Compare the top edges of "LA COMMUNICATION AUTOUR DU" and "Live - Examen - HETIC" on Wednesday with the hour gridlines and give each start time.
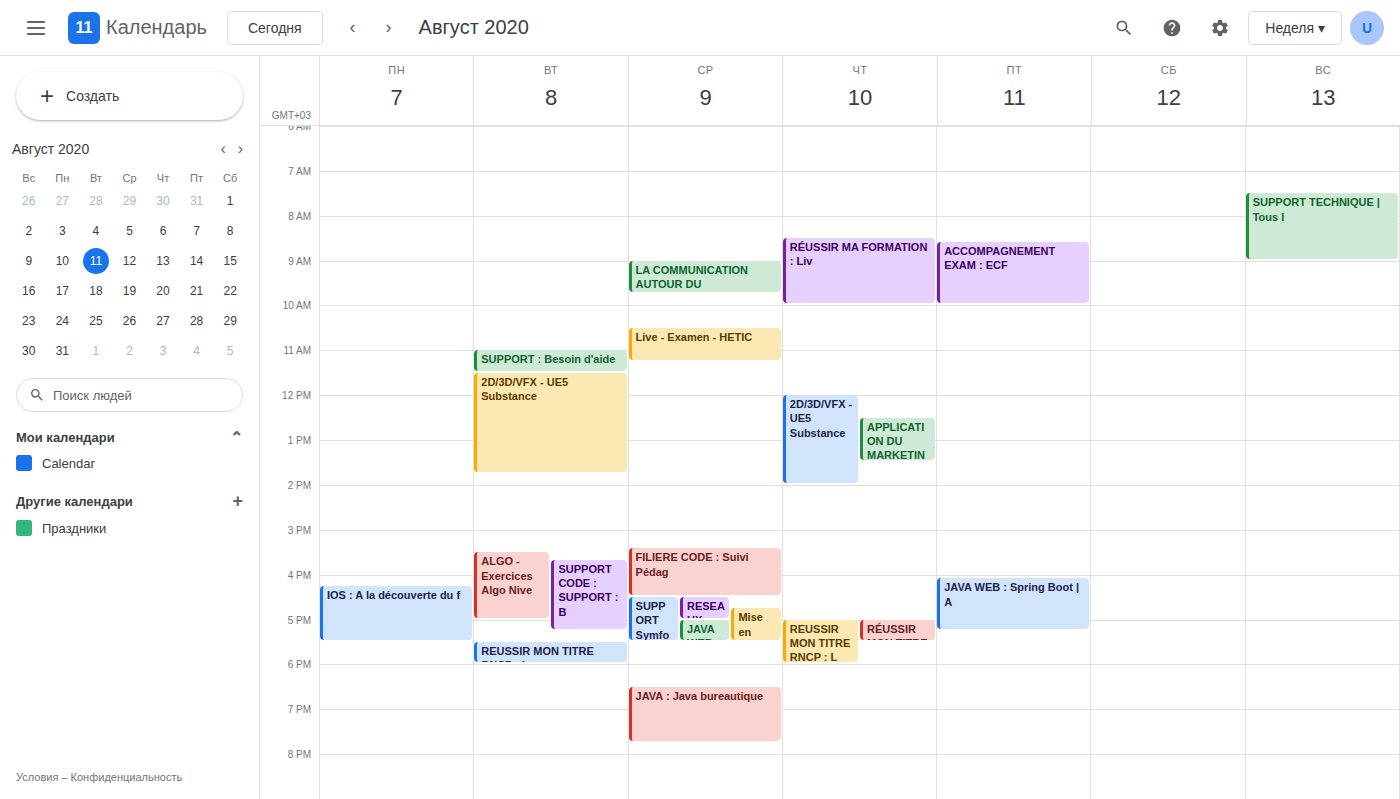
"LA COMMUNICATION AUTOUR DU": 9:00 AM, exactly on the 9 AM line. "Live - Examen - HETIC": 10:30 AM, halfway between the 10 AM and 11 AM lines.